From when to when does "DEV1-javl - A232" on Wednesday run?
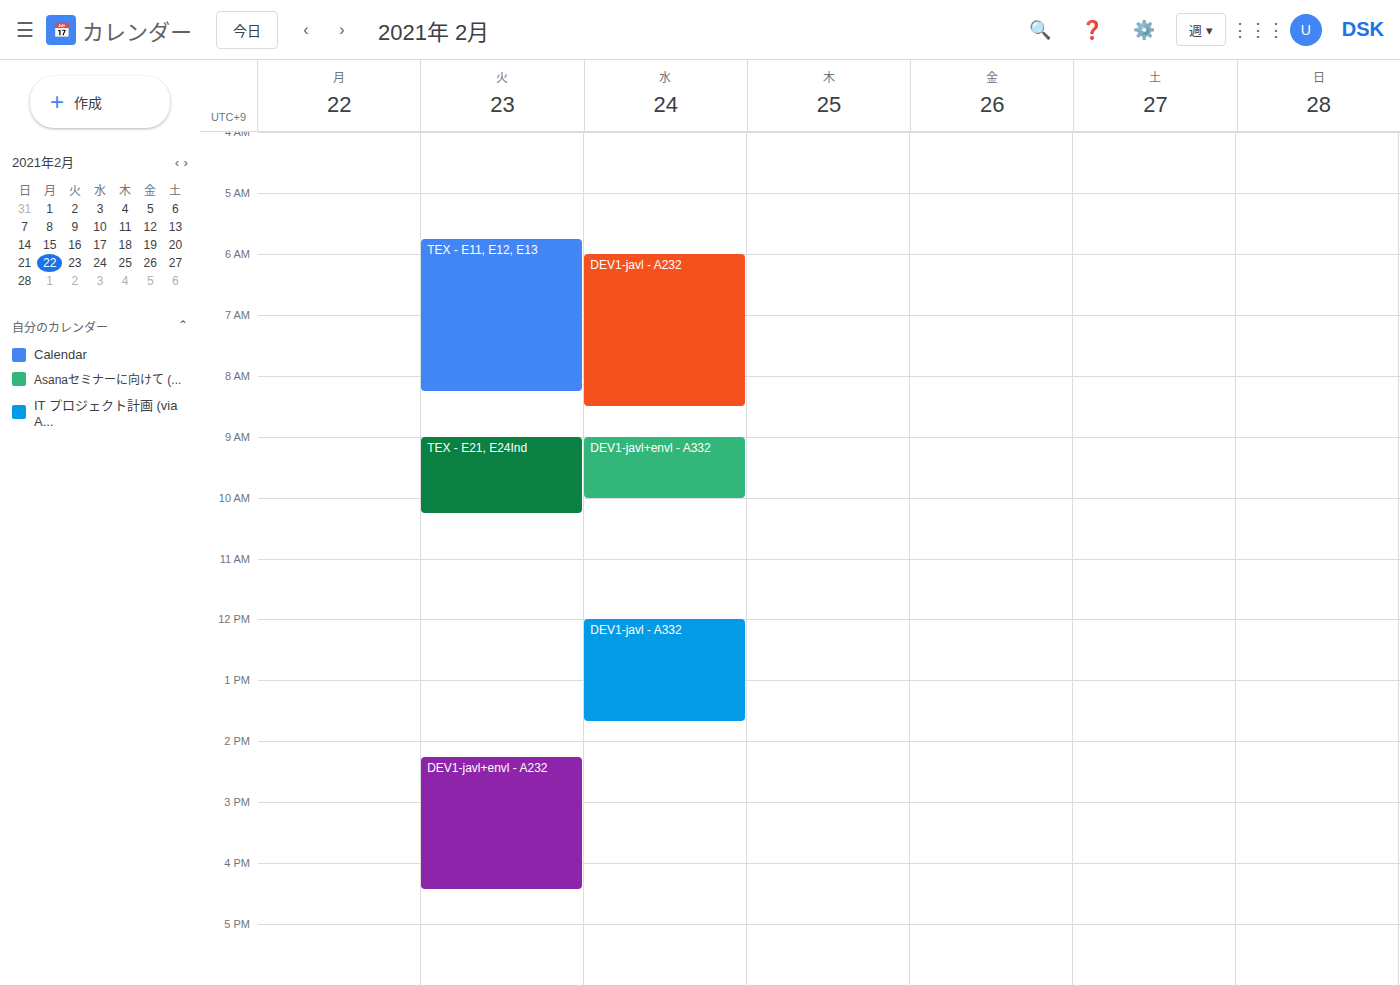
6:00 AM to 8:30 AM